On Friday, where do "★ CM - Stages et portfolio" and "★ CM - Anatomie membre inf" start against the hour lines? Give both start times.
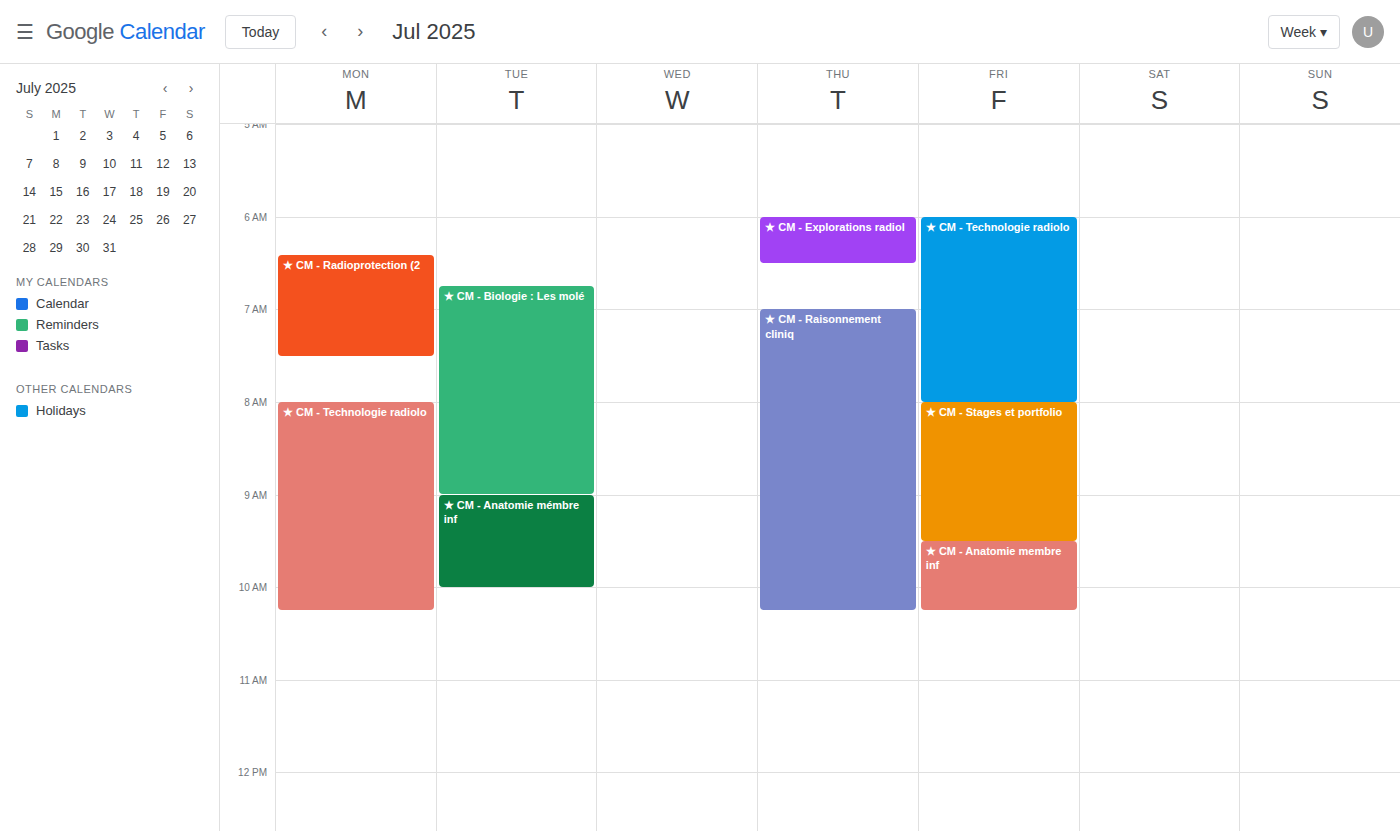
"★ CM - Stages et portfolio": 8:00 AM, exactly on the 8 AM line. "★ CM - Anatomie membre inf": 9:30 AM, halfway between the 9 AM and 10 AM lines.